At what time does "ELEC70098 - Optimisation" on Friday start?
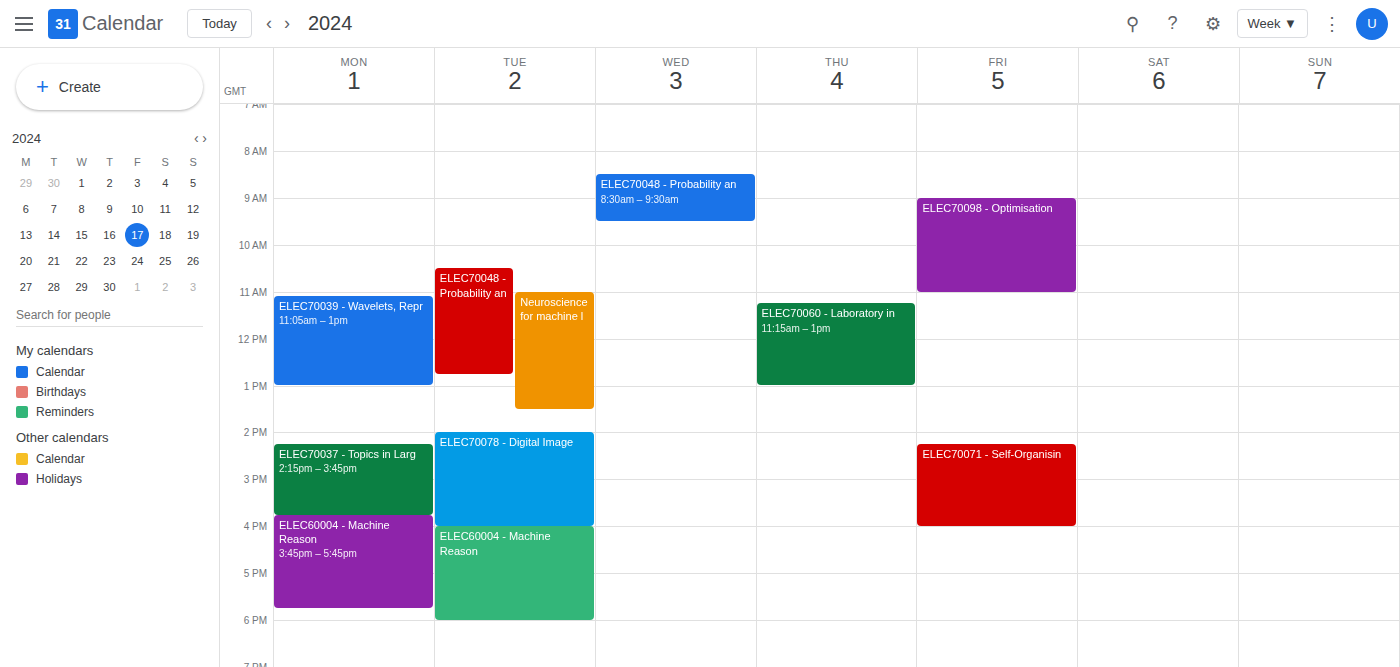
09:00